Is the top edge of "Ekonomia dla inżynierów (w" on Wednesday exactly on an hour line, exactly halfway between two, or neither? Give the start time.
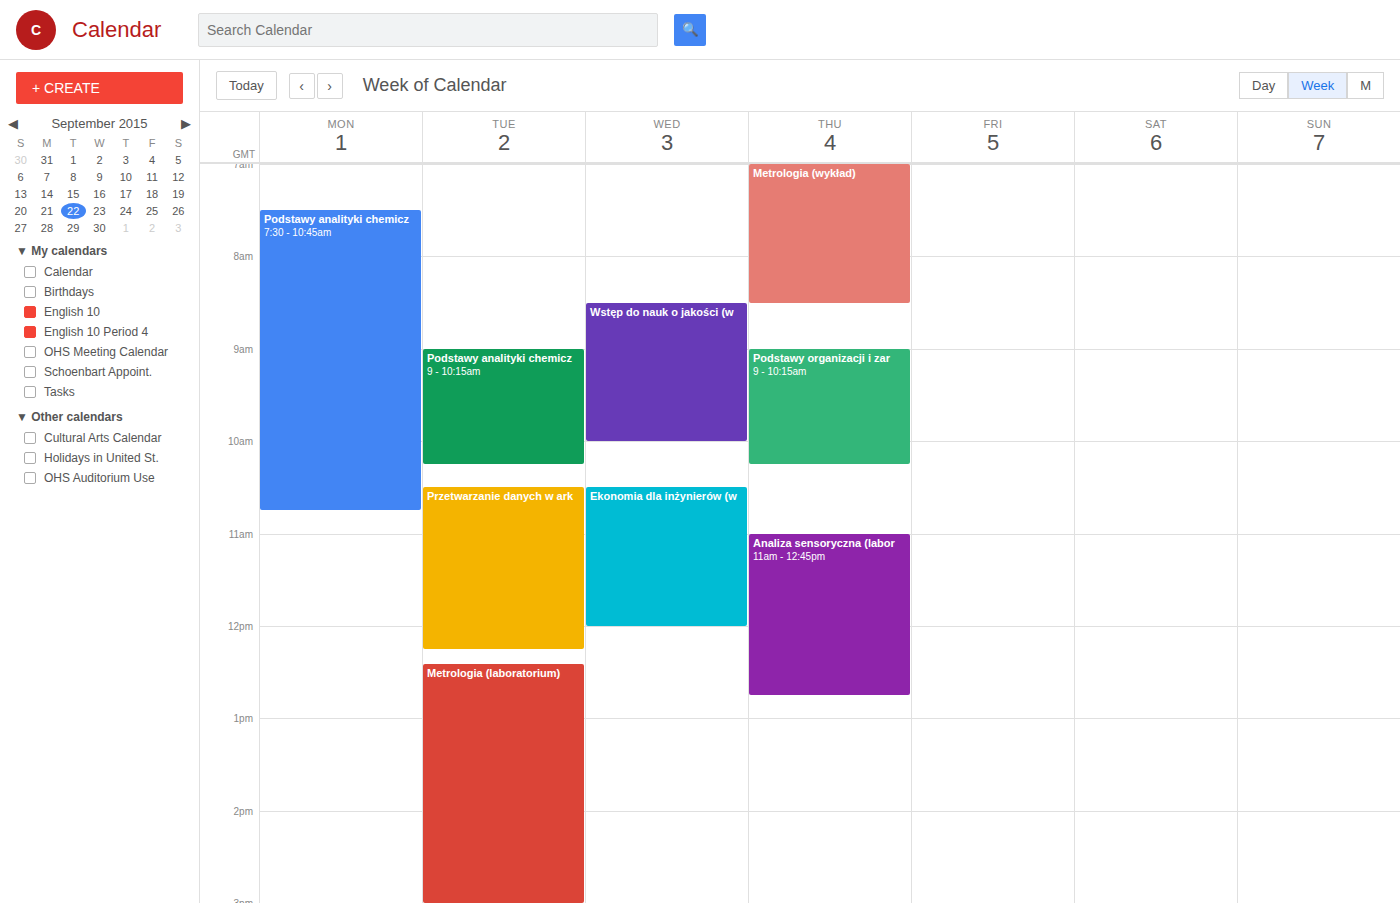
10:30 AM -- halfway between the 10 AM and 11 AM lines.